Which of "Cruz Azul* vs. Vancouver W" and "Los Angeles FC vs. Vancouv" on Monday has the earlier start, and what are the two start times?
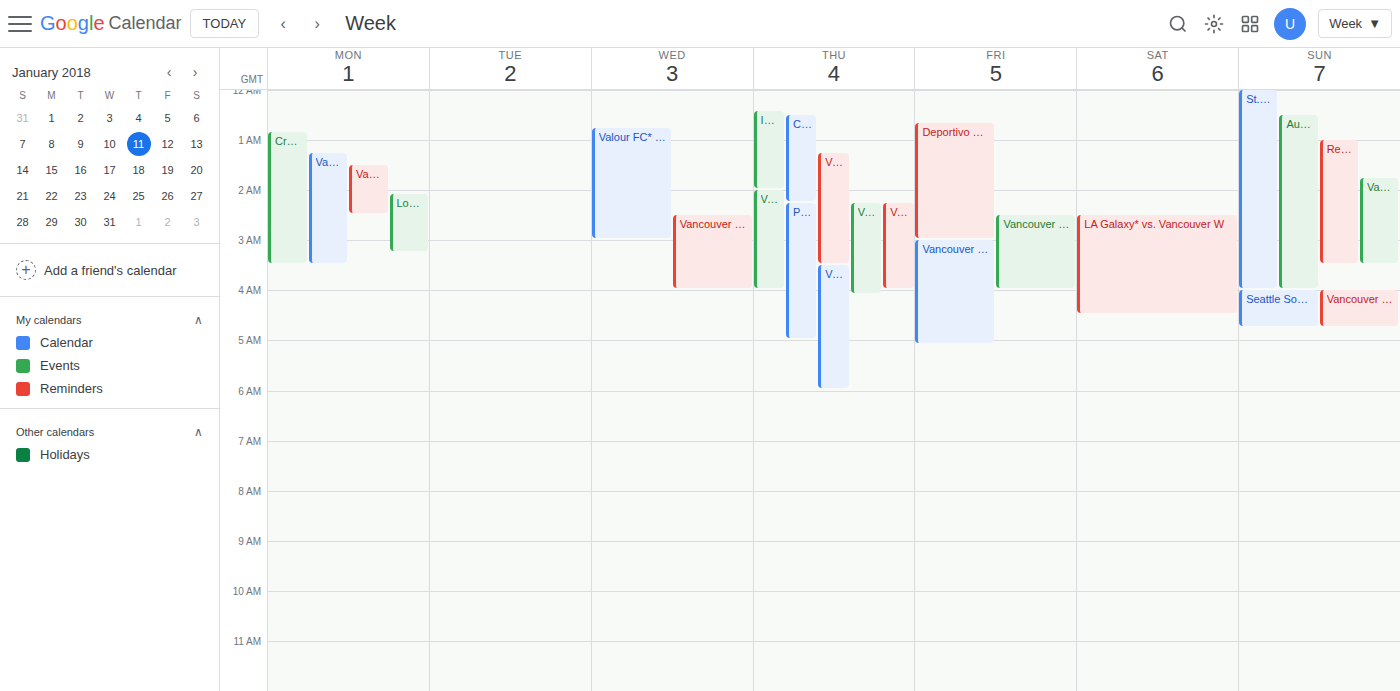
"Cruz Azul* vs. Vancouver W" 12:50 AM; "Los Angeles FC vs. Vancouv" 2:05 AM.